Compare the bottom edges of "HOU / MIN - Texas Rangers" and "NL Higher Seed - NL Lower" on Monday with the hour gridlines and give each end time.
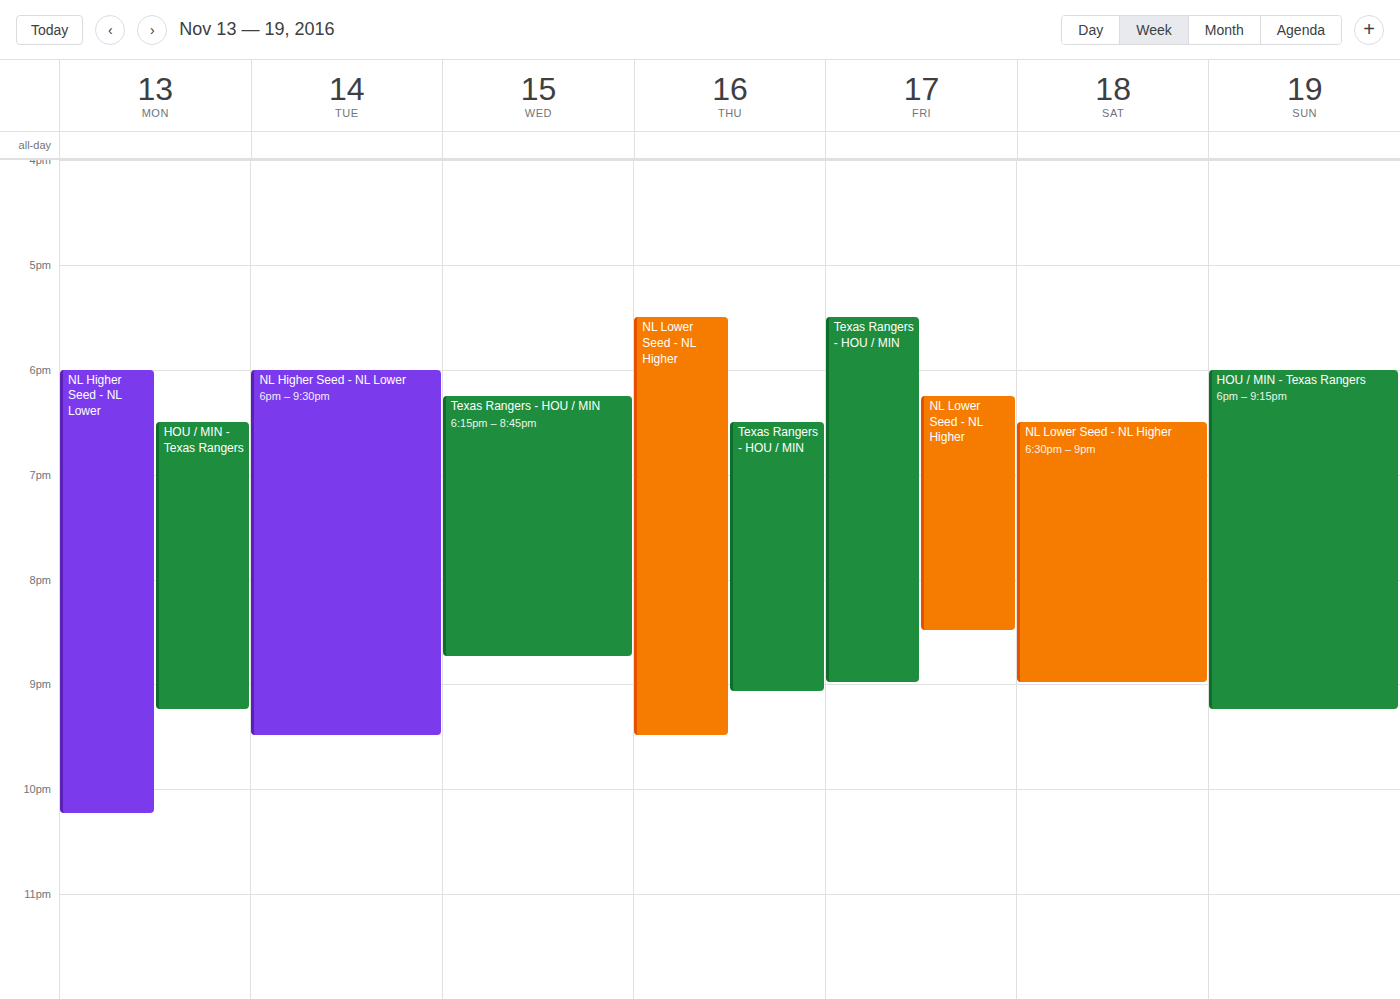
"HOU / MIN - Texas Rangers": 9:15 PM, neither: a quarter of the way from the 9 PM line to the 10 PM line. "NL Higher Seed - NL Lower": 10:15 PM, neither: a quarter of the way from the 10 PM line to the 11 PM line.